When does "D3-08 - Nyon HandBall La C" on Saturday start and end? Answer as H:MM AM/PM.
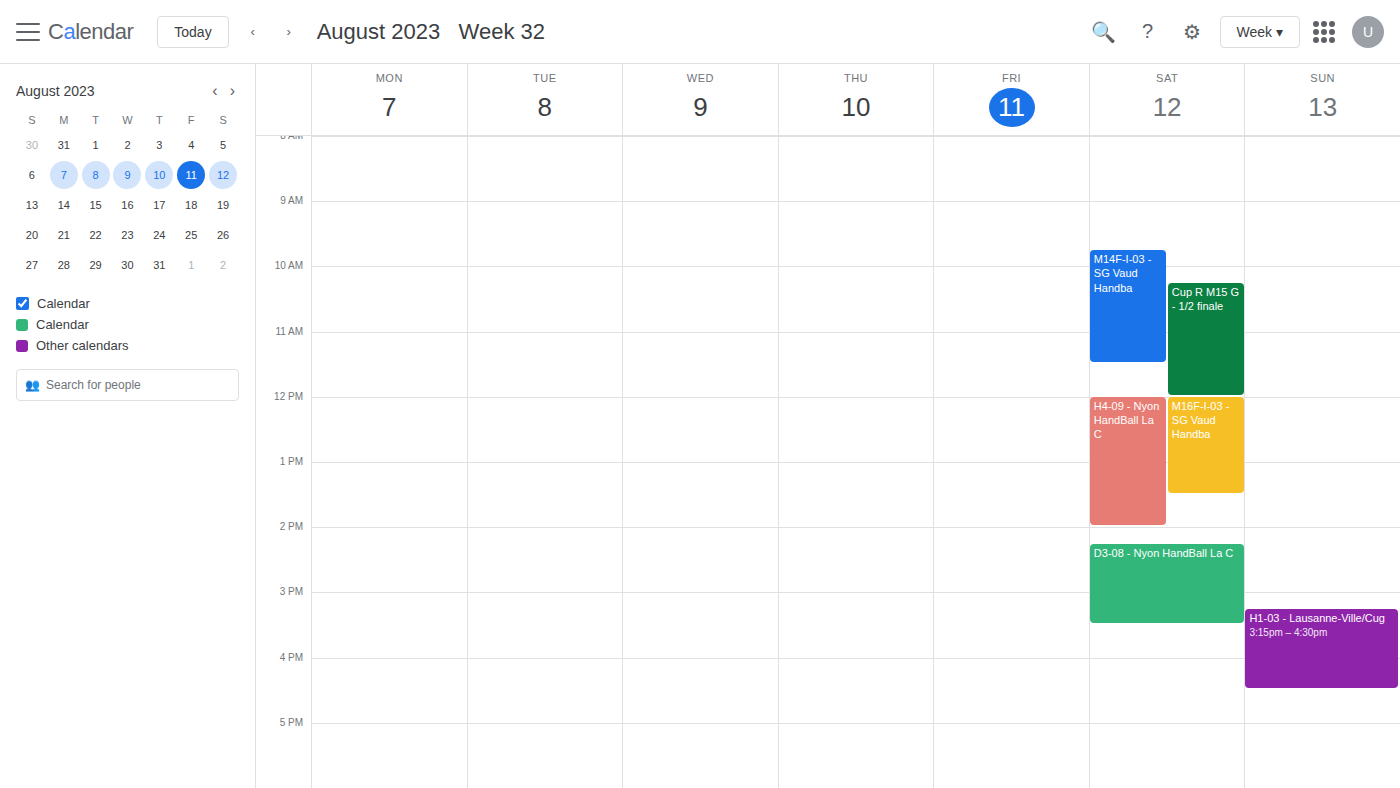
2:15 PM to 3:30 PM